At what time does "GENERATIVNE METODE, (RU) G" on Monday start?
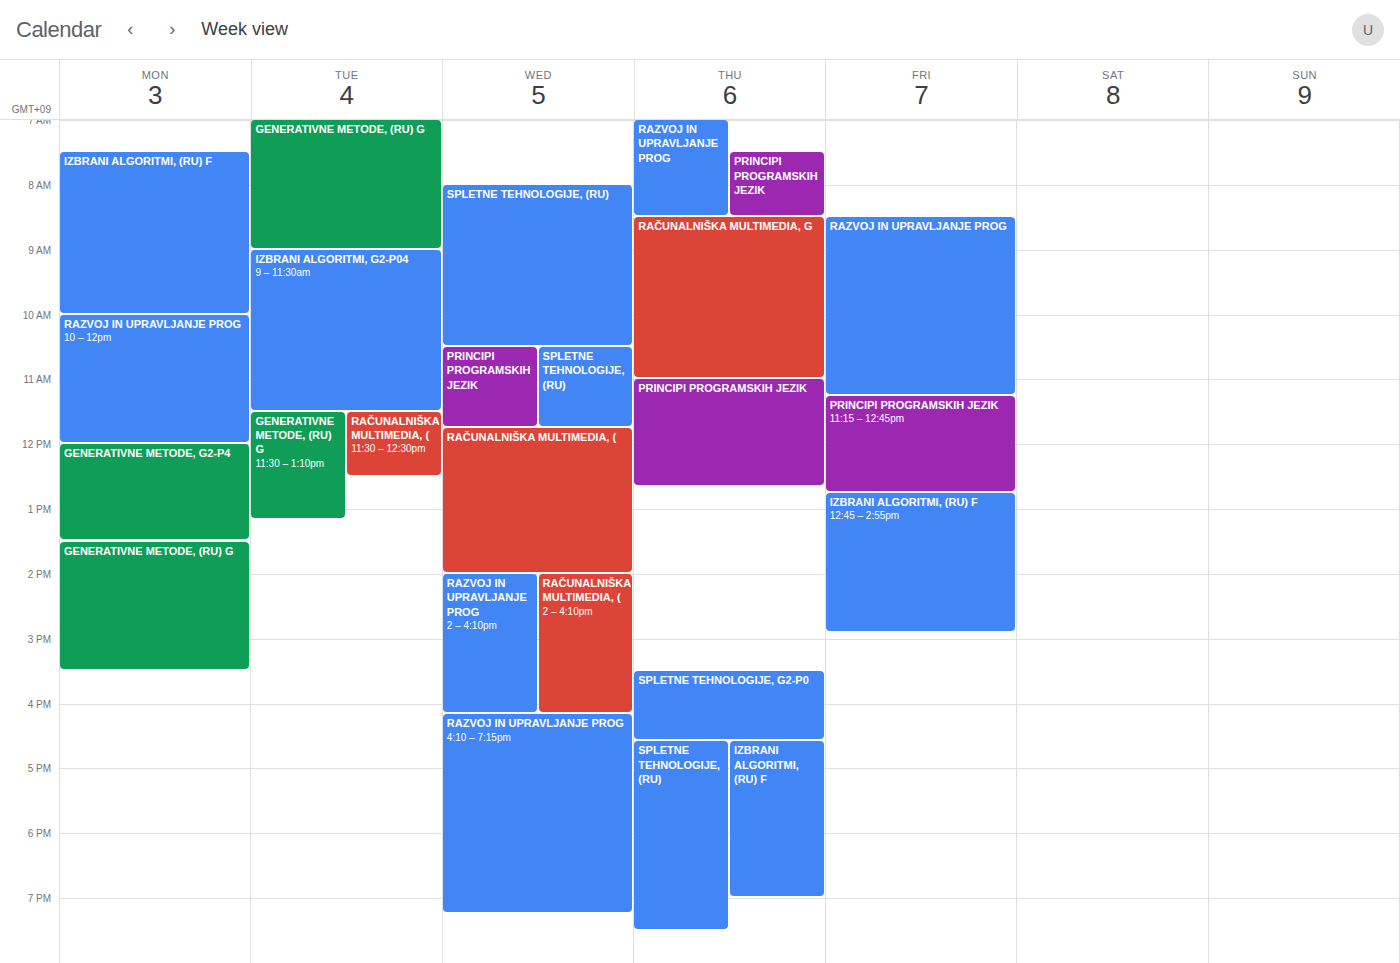
1:30 PM